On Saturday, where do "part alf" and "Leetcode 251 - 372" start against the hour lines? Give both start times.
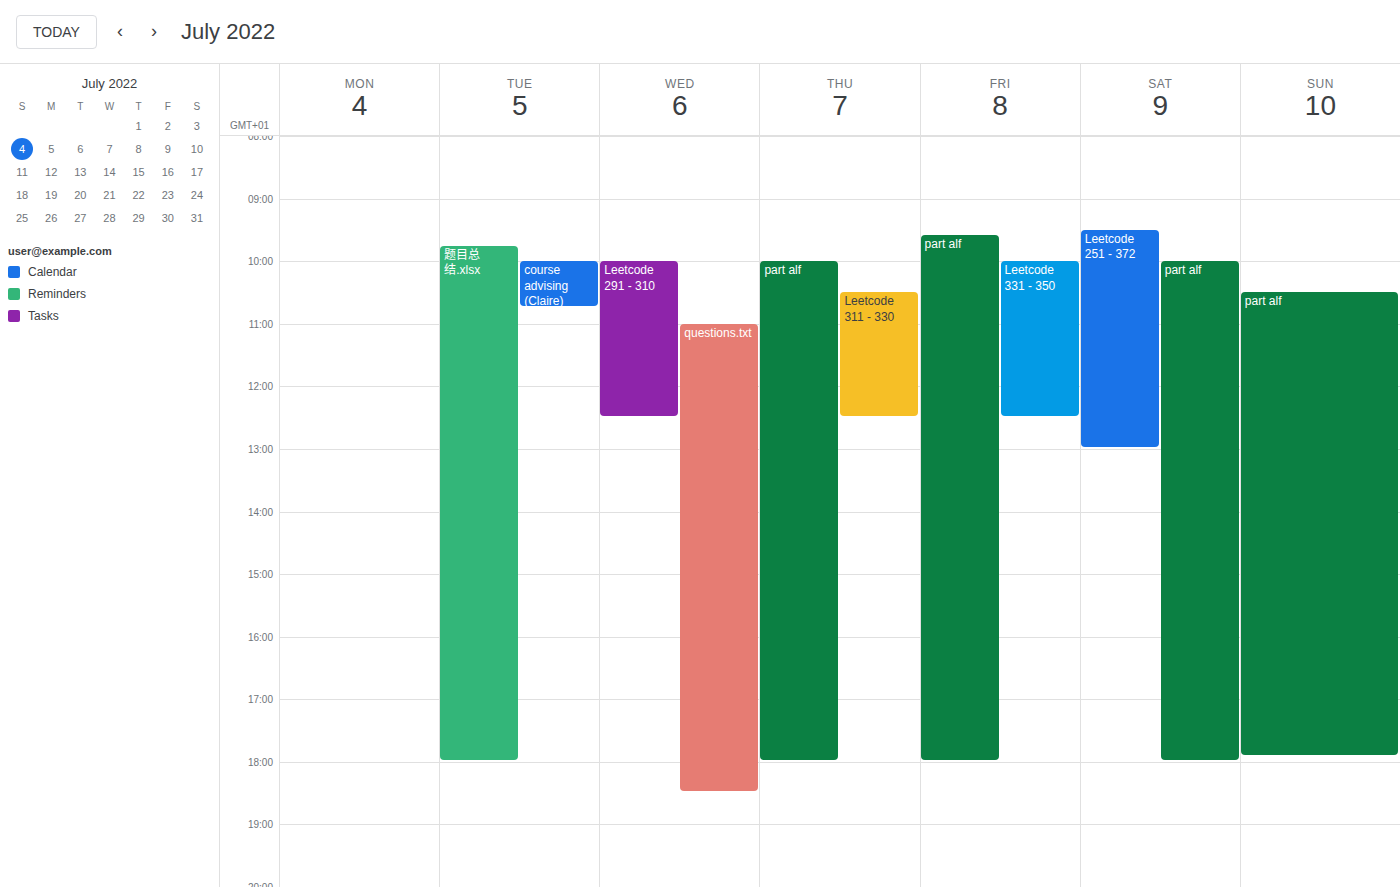
"part alf": 10:00 AM, exactly on the 10 AM line. "Leetcode 251 - 372": 9:30 AM, halfway between the 9 AM and 10 AM lines.